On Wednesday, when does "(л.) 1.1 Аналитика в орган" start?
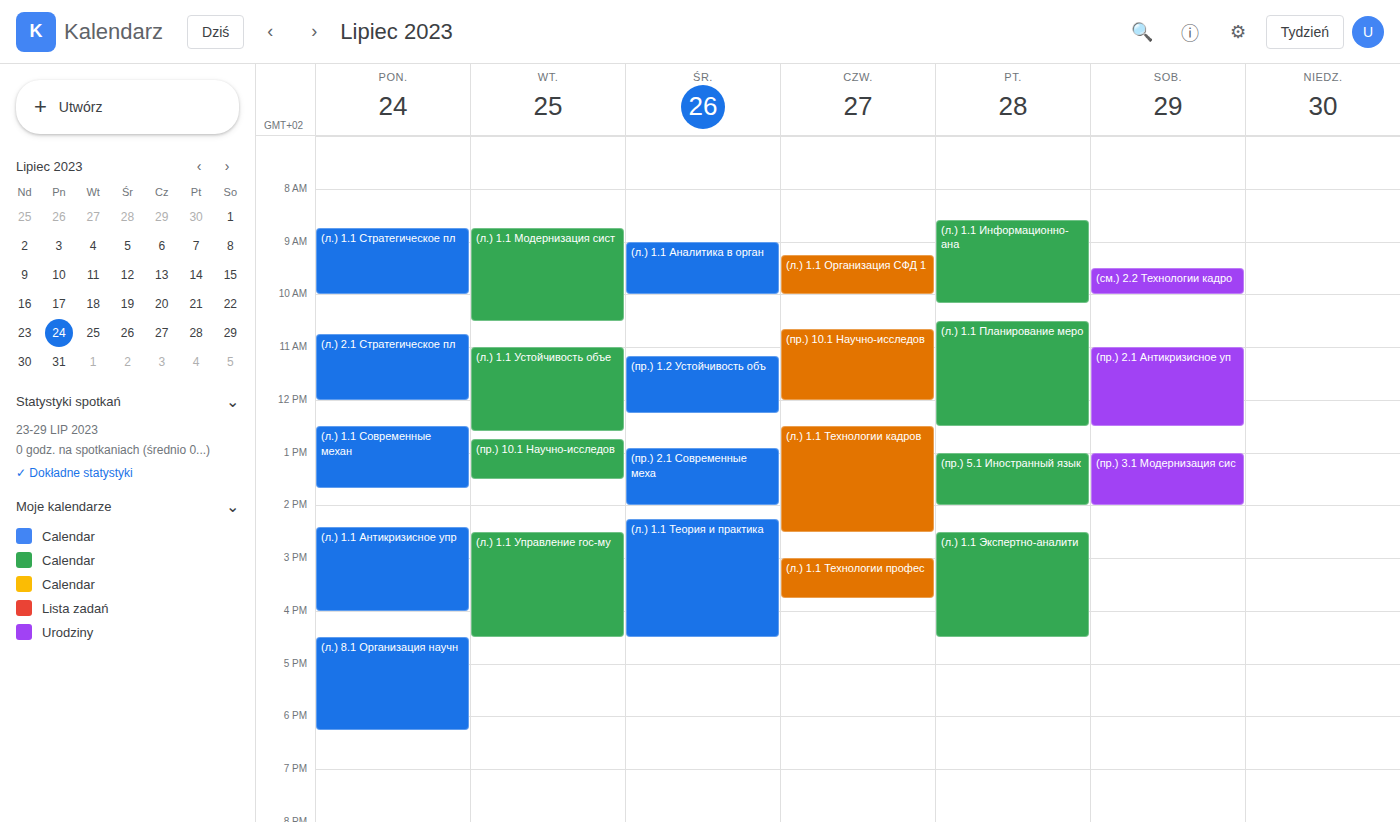
09:00